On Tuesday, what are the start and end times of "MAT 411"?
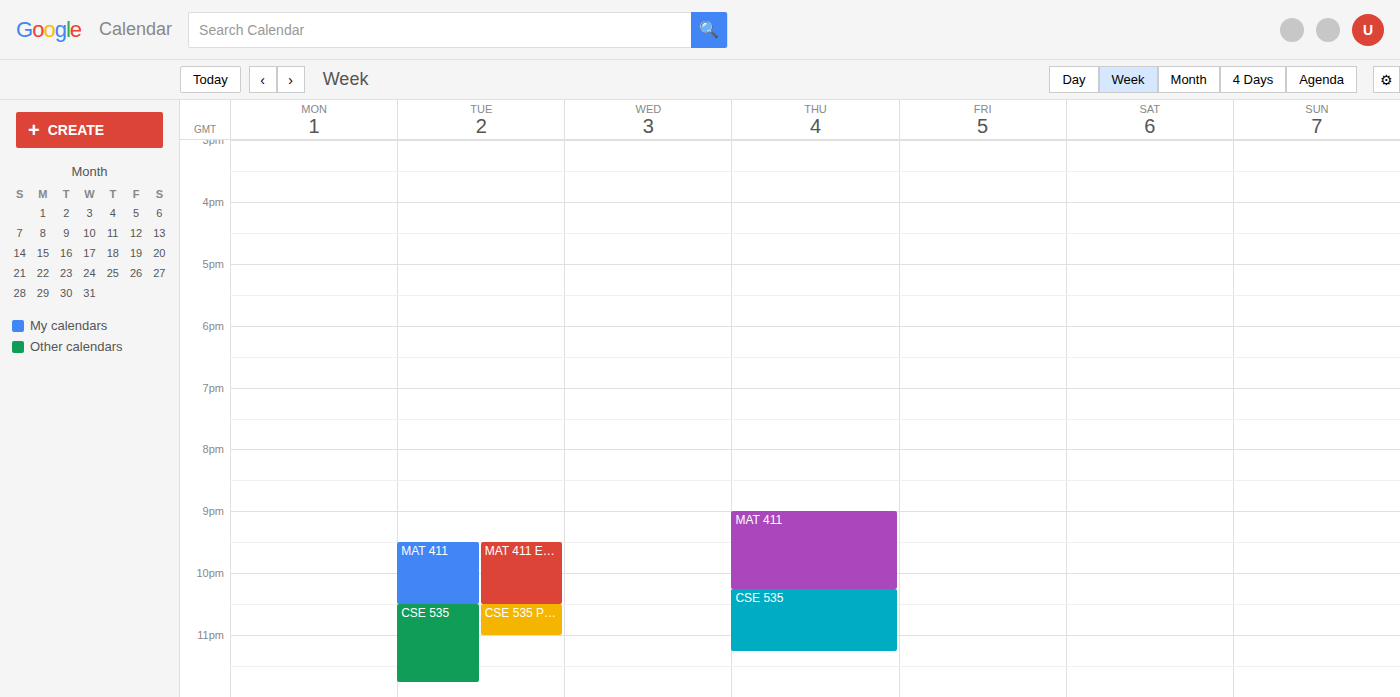
9:30 PM to 10:30 PM